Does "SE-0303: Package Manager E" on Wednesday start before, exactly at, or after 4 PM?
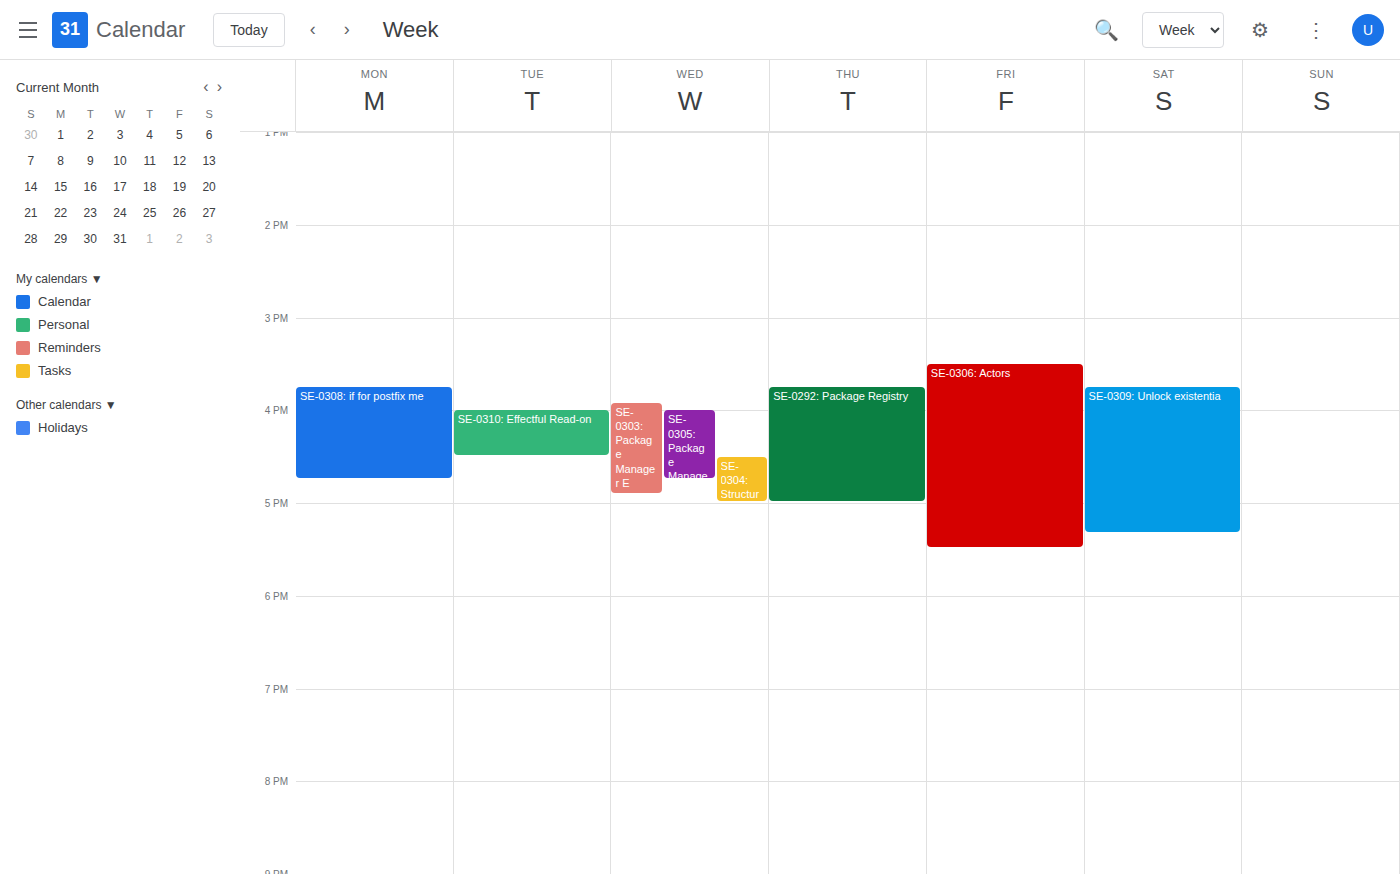
3:55 PM -- before 4 PM, 5 minutes above the 4 PM line.